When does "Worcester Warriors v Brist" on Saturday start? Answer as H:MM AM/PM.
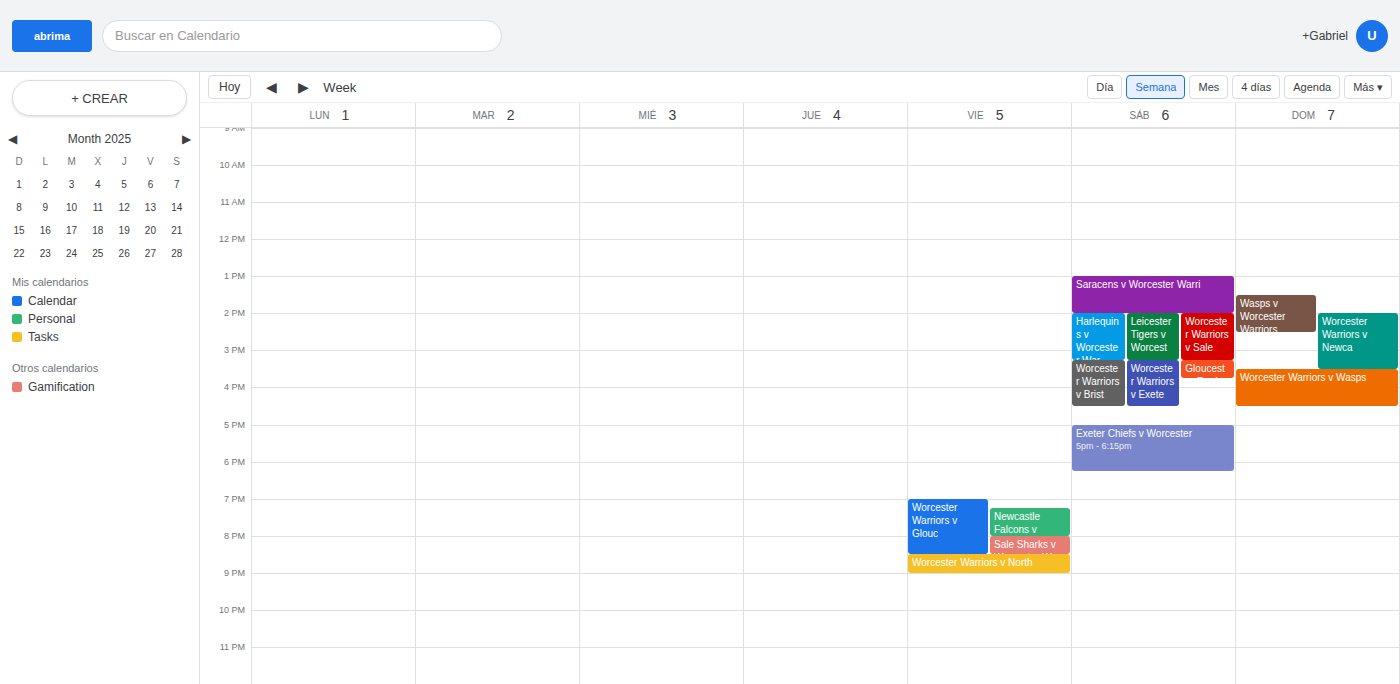
3:15 PM